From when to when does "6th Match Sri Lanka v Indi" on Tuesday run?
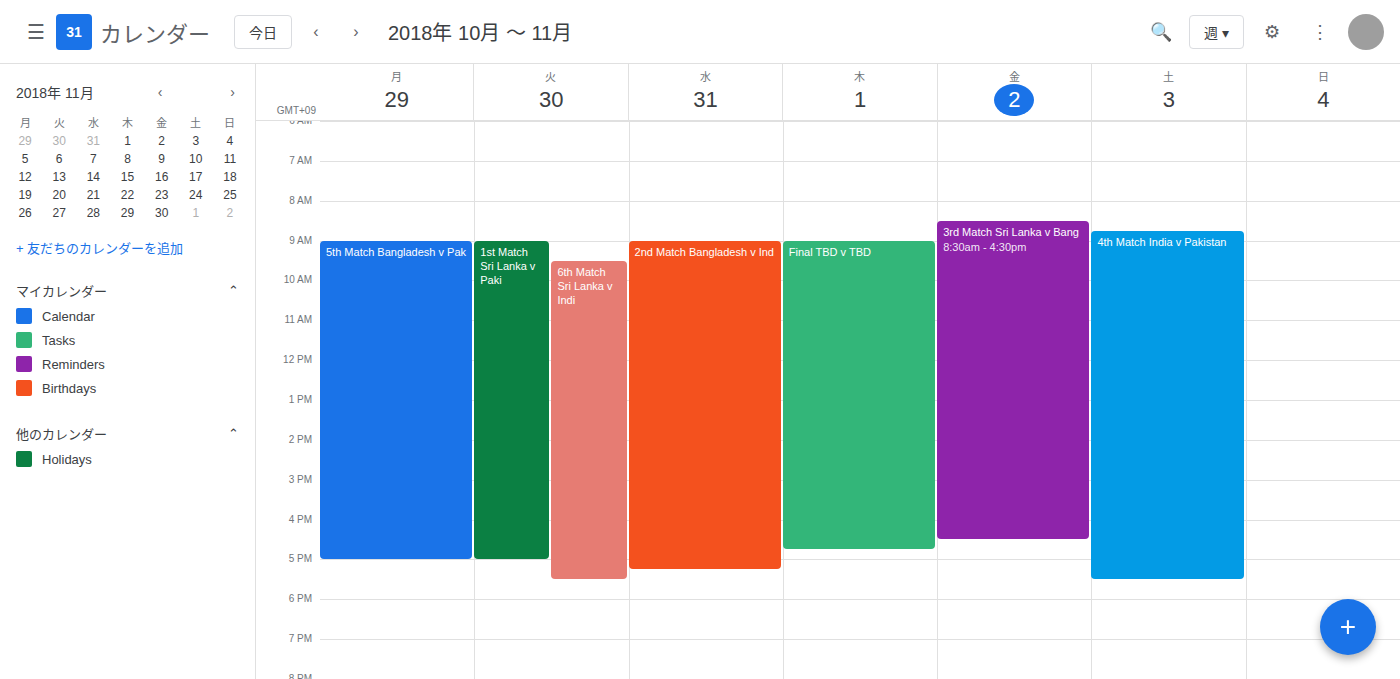
9:30 AM to 5:30 PM